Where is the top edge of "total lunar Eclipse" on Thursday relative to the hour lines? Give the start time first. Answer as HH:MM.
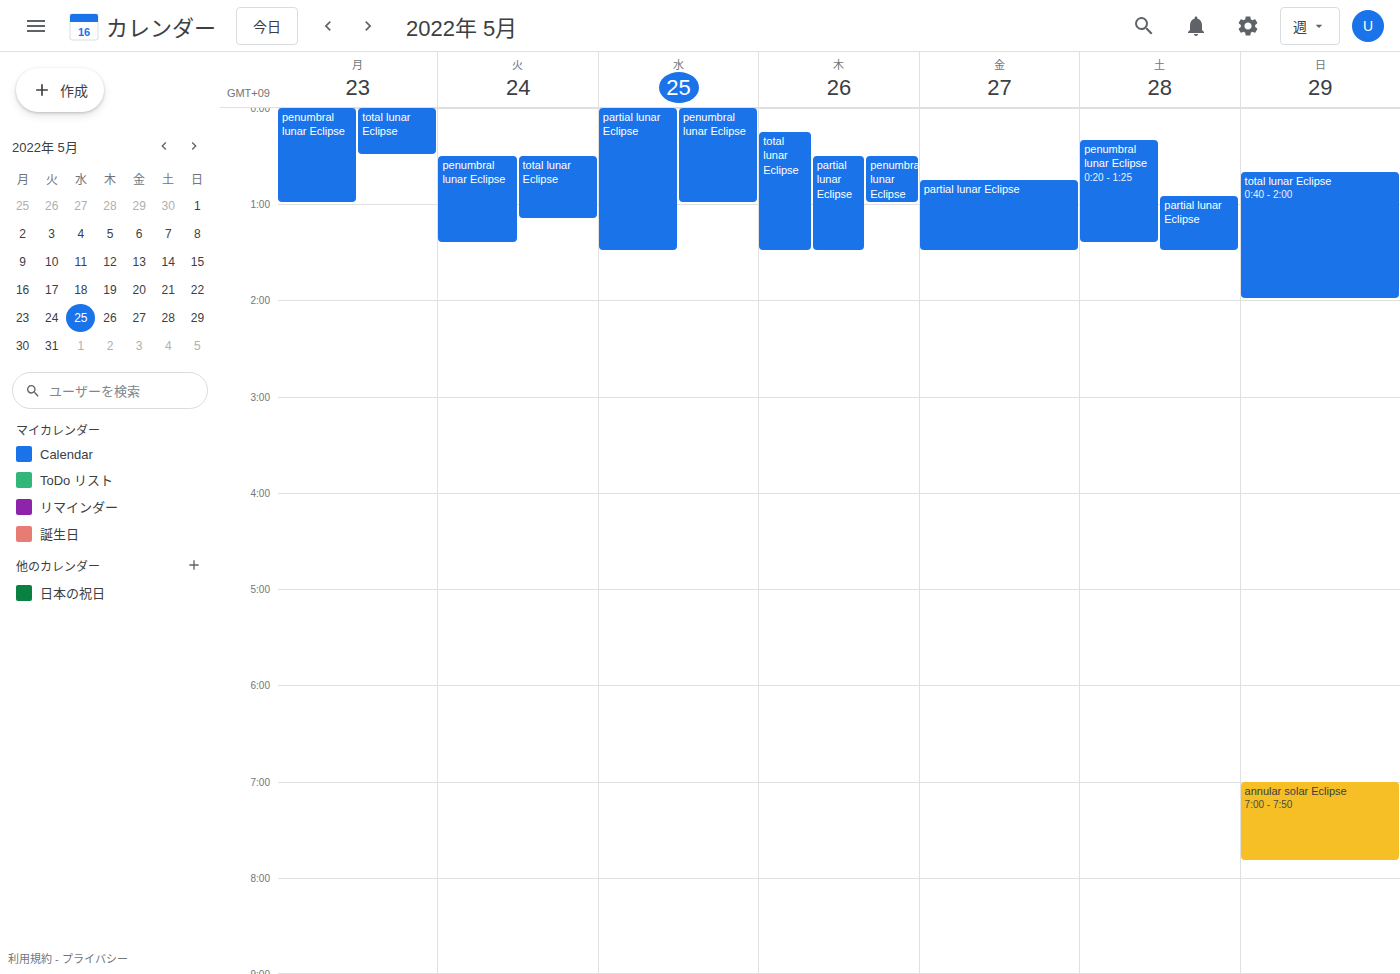
00:15 -- neither: a quarter of the way from the 00:00 line to the 01:00 line.